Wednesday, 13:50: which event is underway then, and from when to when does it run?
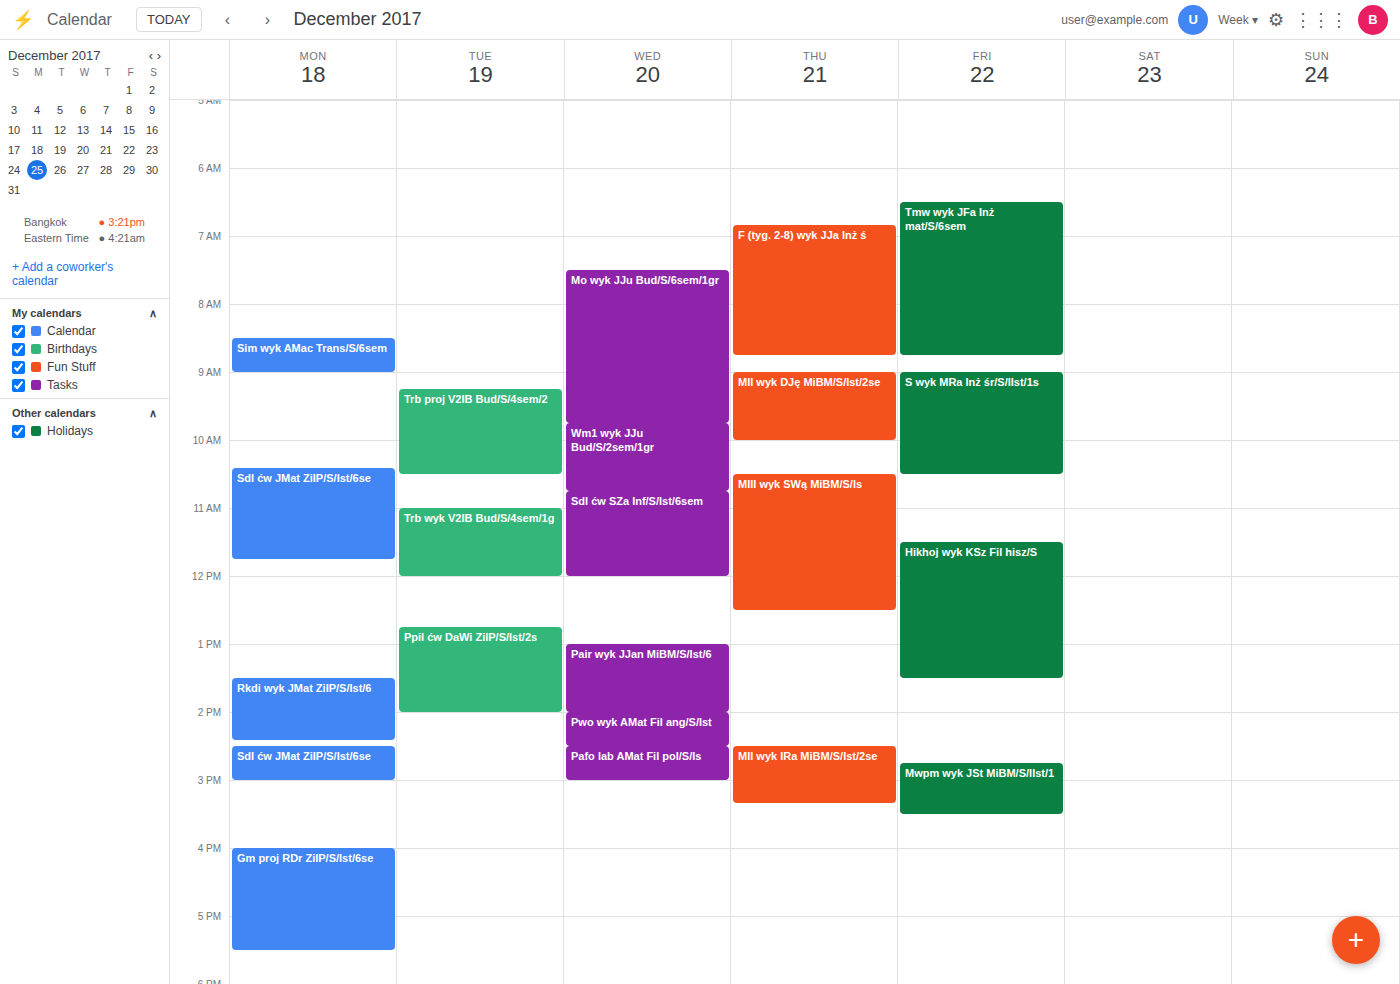
"Pair wyk JJan MiBM/S/Ist/6", 13:00 to 14:00